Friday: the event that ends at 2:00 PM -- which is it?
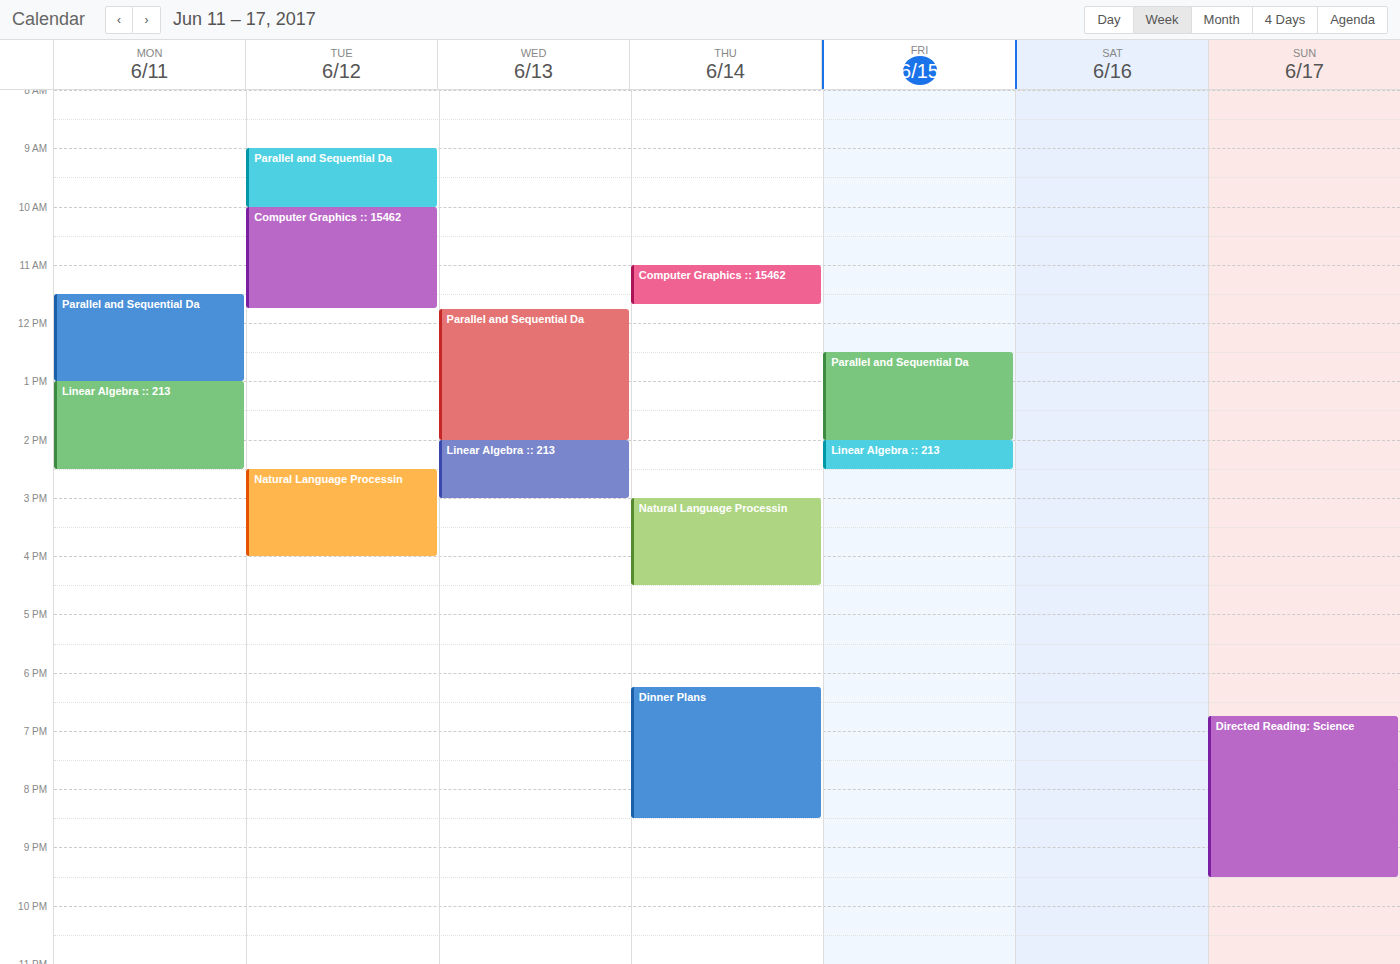
"Parallel and Sequential Da"